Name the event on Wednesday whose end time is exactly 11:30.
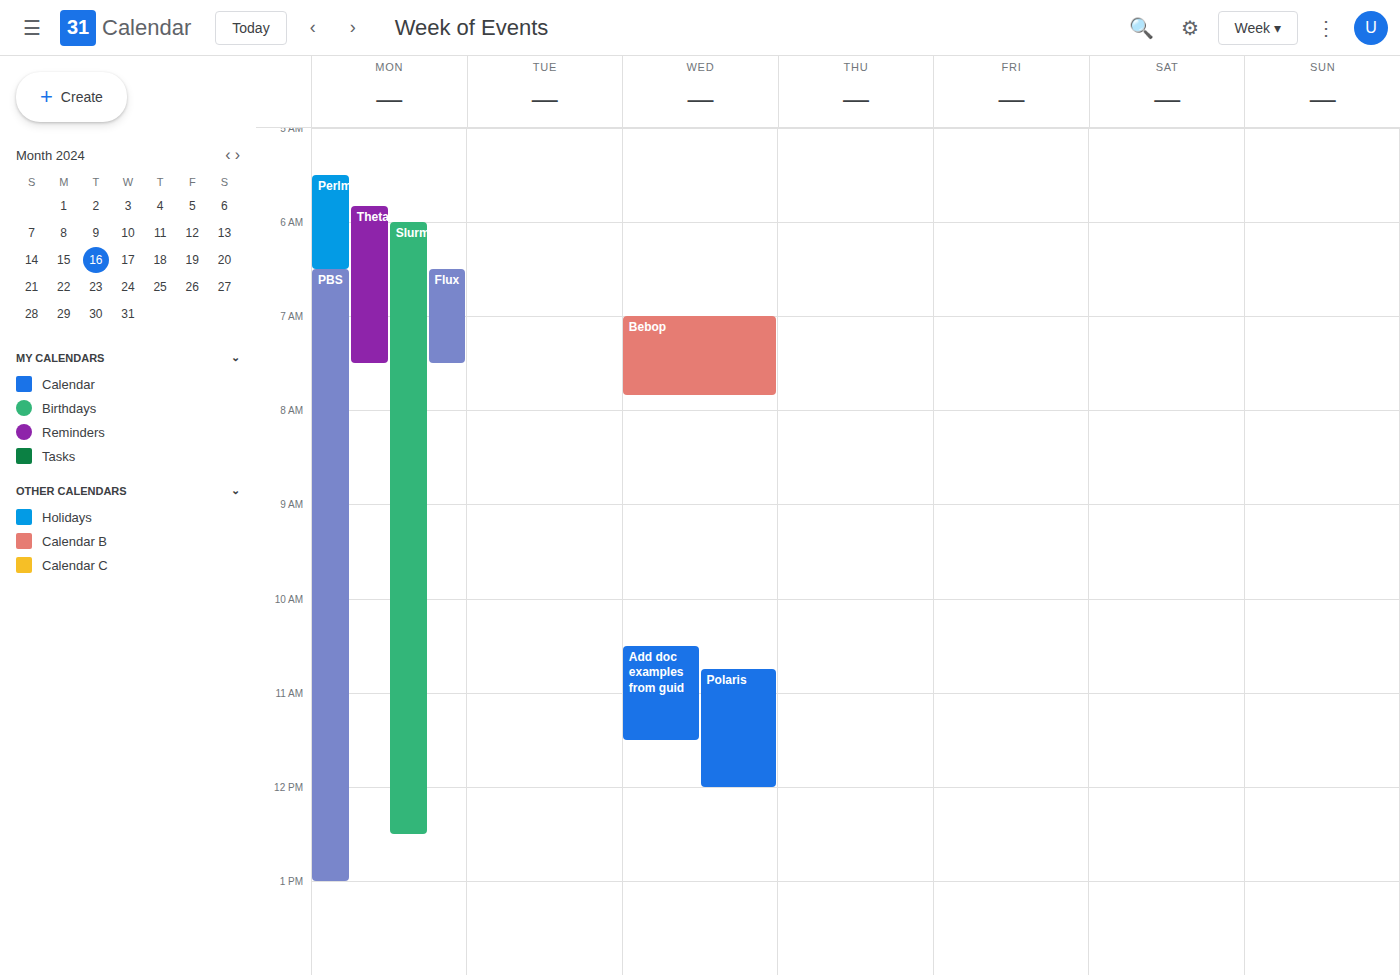
"Add doc examples from guid"